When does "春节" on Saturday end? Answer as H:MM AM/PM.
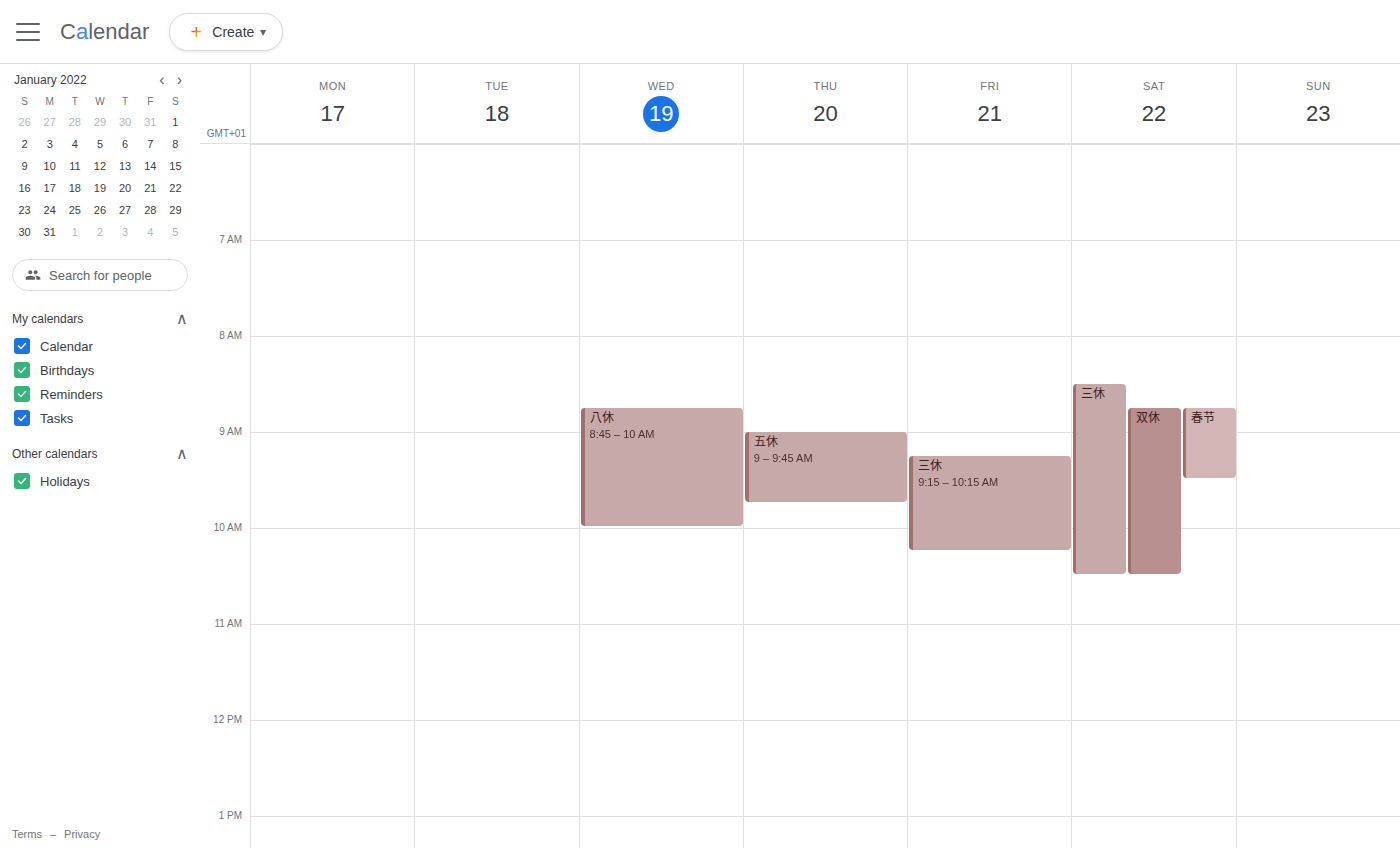
9:30 AM